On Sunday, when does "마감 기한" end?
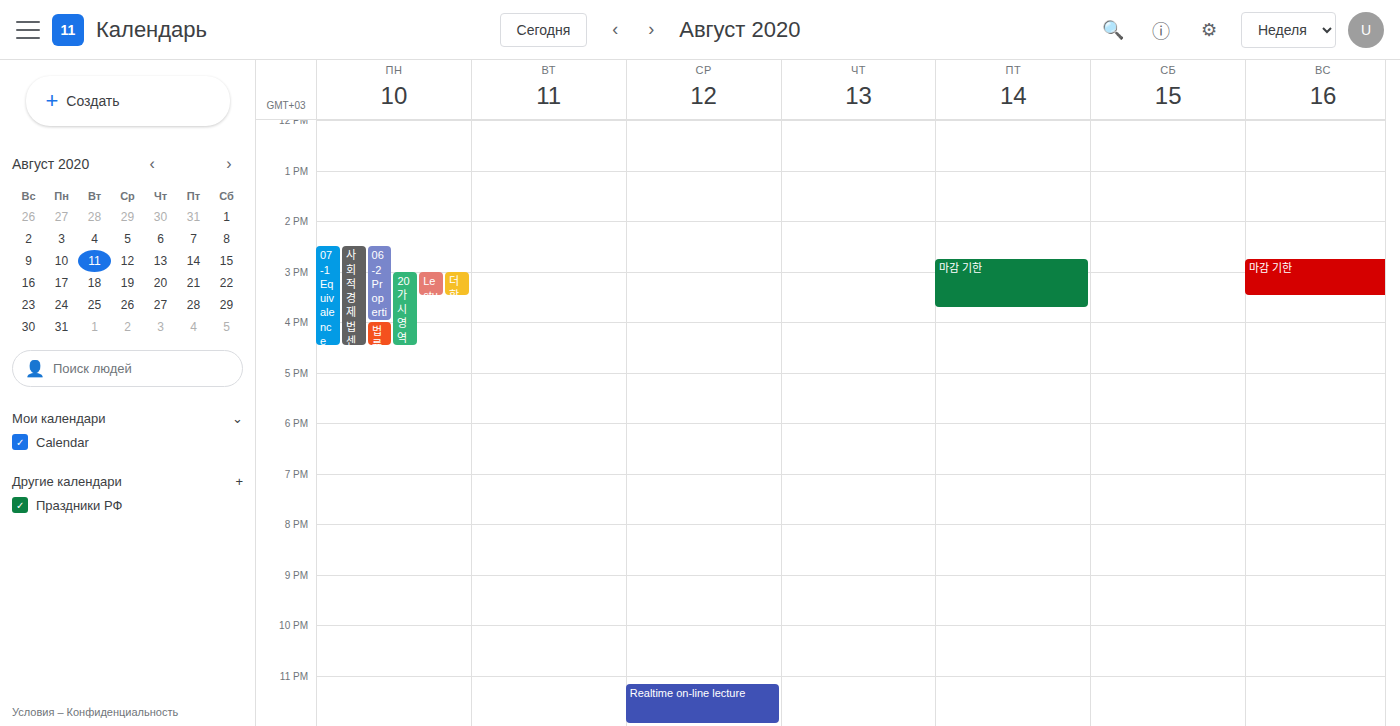
15:30